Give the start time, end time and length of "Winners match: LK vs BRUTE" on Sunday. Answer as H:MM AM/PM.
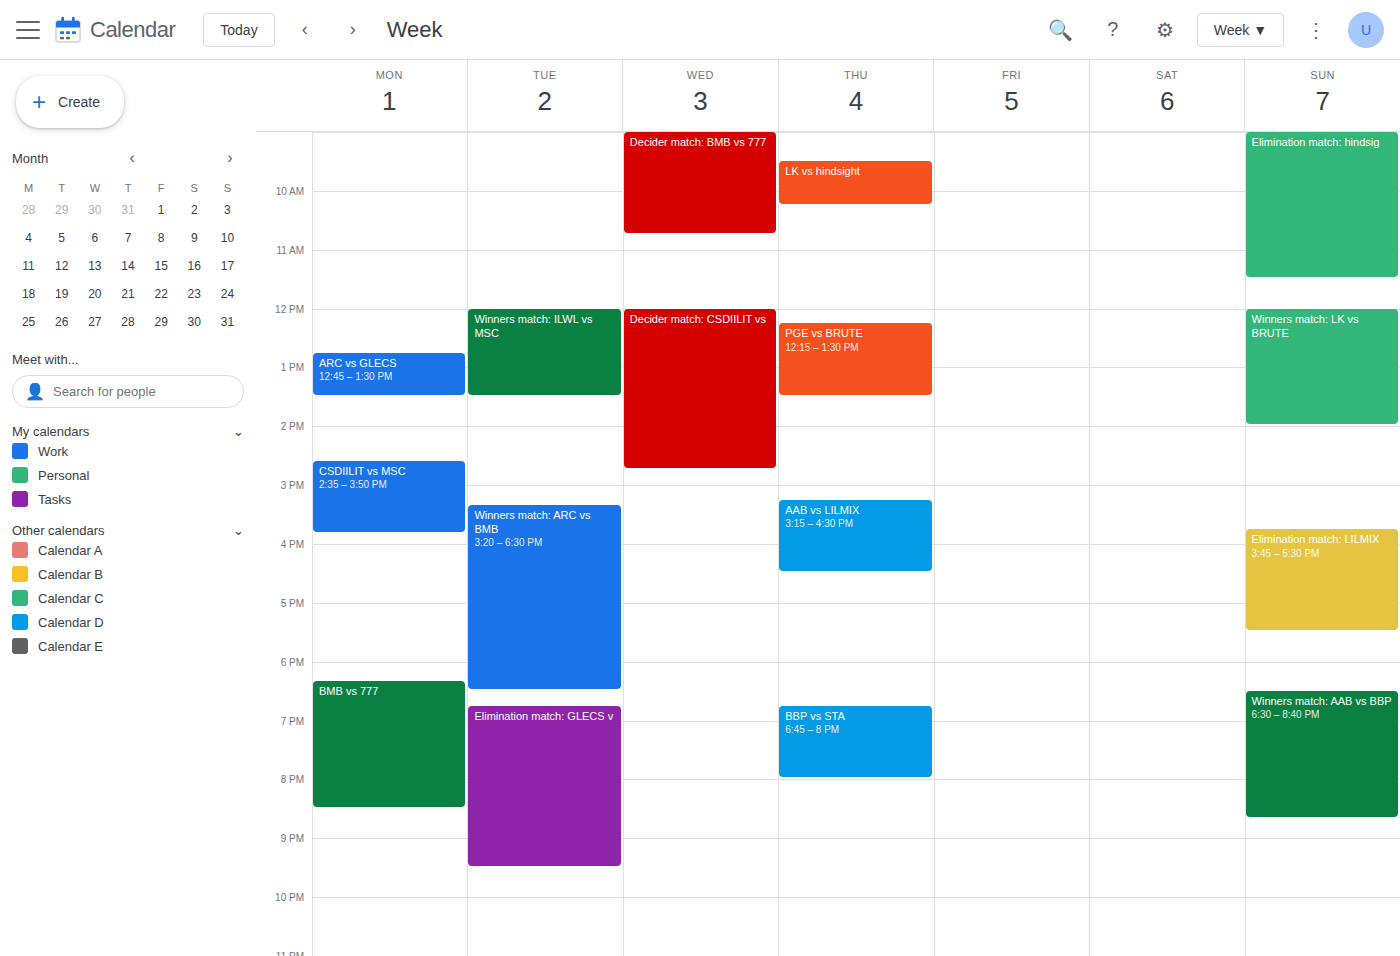
12:00 PM to 2:00 PM, 2 hours